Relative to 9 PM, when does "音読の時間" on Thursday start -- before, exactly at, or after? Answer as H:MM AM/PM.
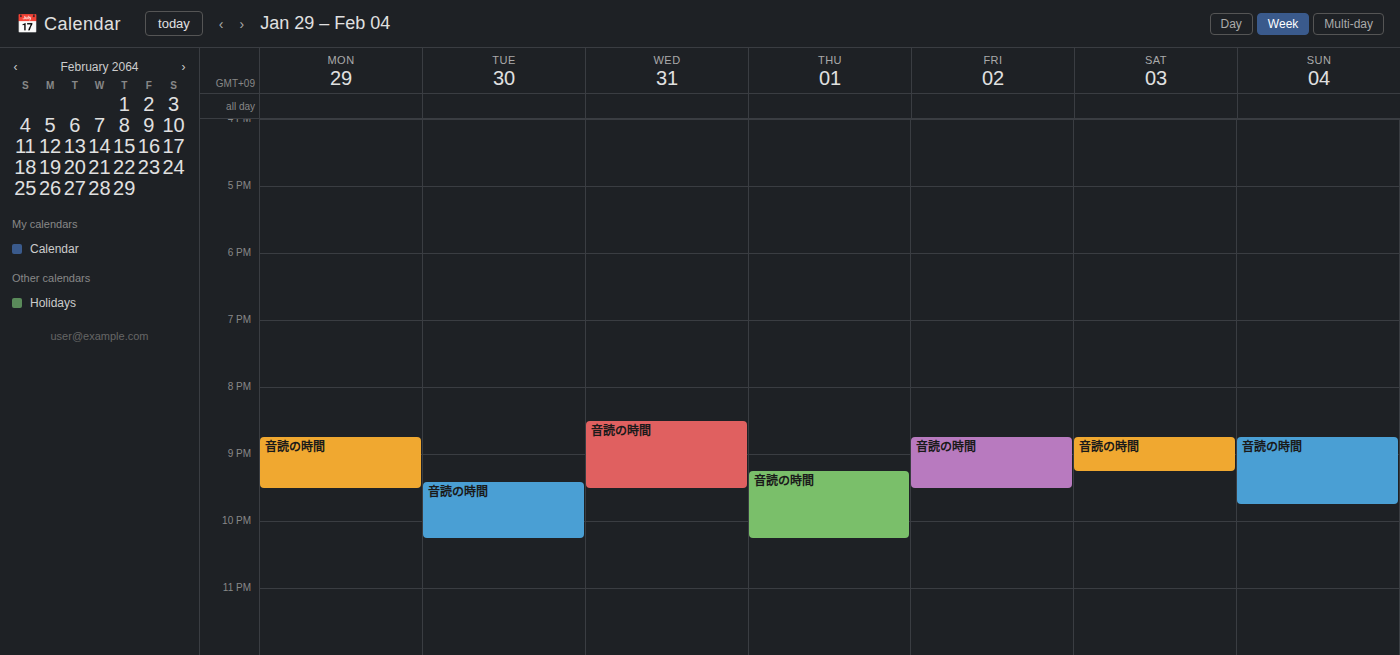
9:15 PM -- after 9 PM, 15 minutes below the 9 PM line.